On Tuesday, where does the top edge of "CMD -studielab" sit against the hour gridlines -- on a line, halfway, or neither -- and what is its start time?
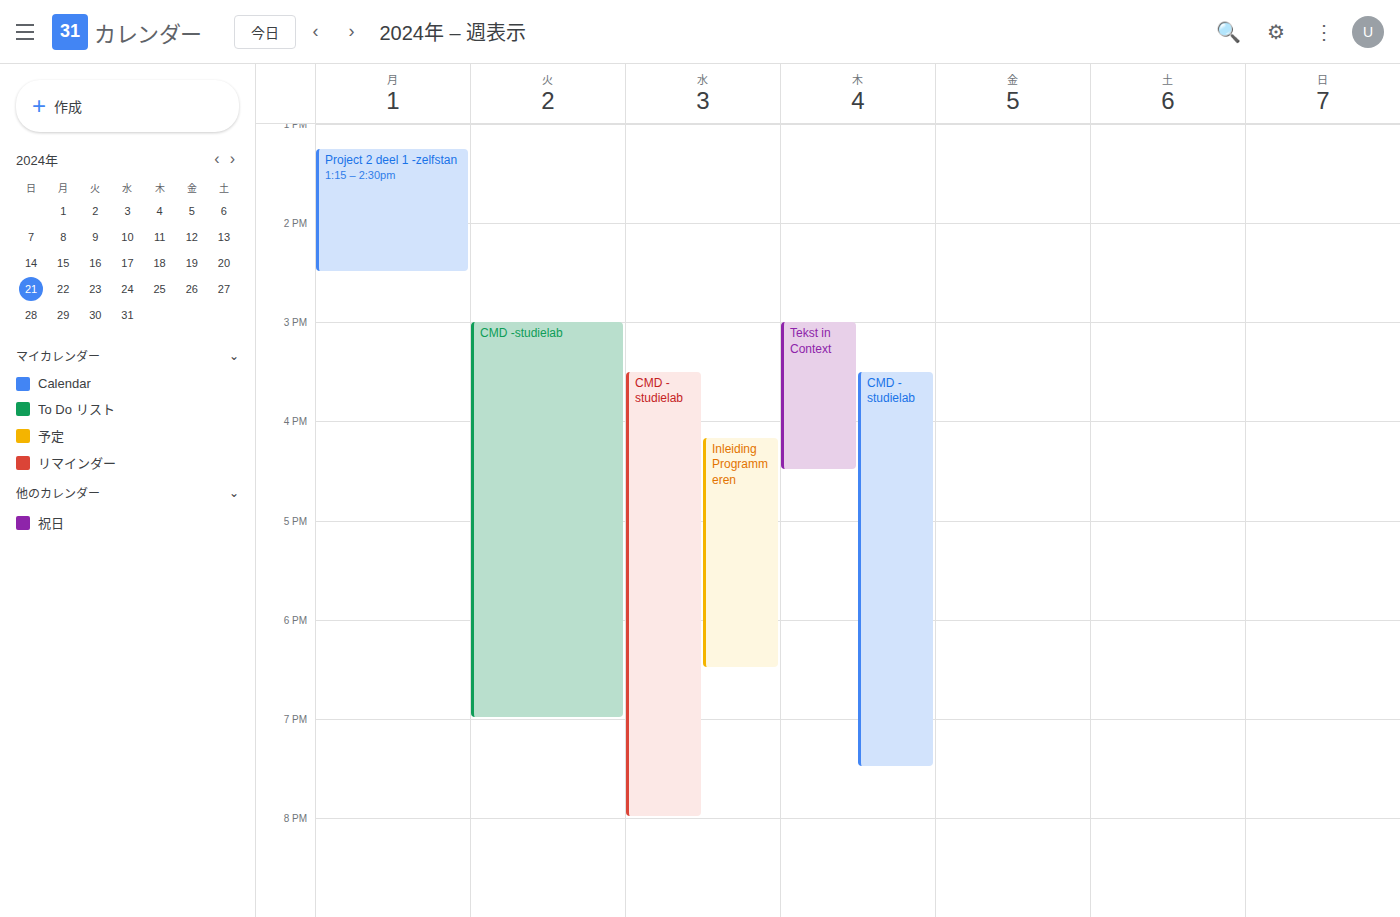
3:00 PM -- exactly on the 3 PM line.